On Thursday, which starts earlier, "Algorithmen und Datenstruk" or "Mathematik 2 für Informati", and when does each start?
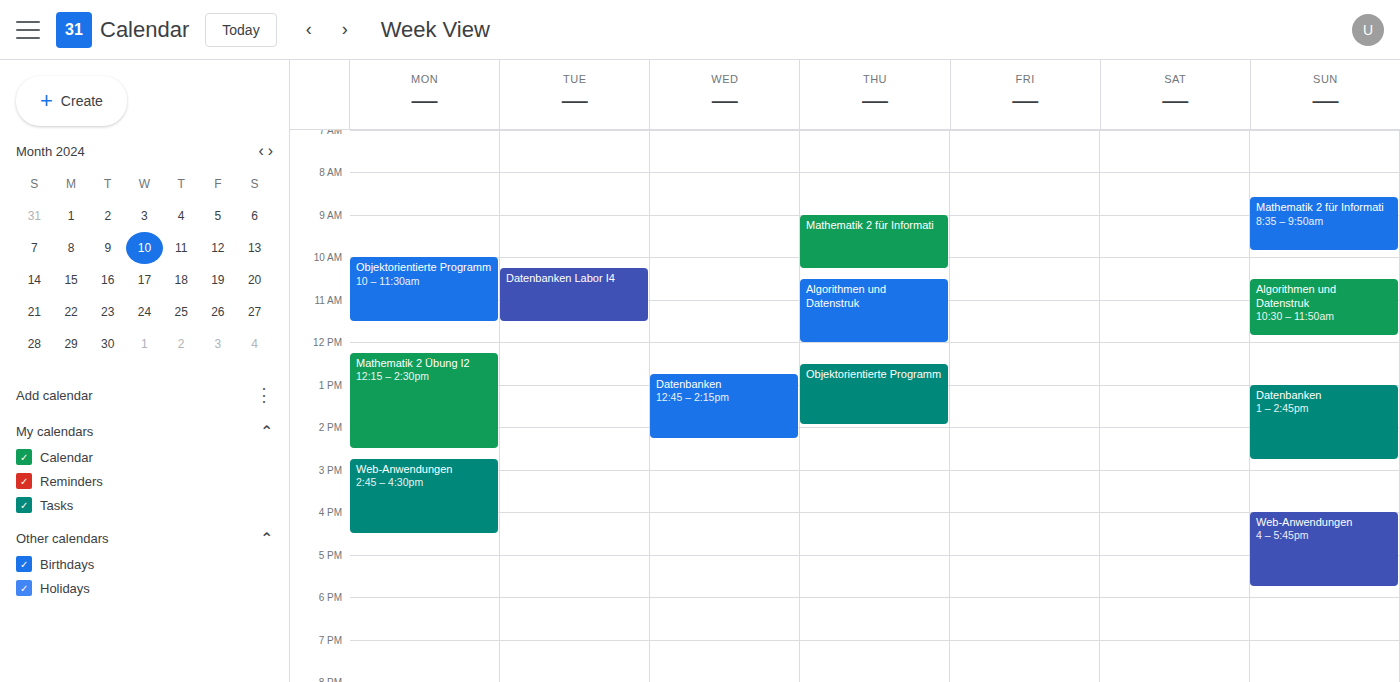
"Mathematik 2 für Informati" 9:00 AM; "Algorithmen und Datenstruk" 10:30 AM.